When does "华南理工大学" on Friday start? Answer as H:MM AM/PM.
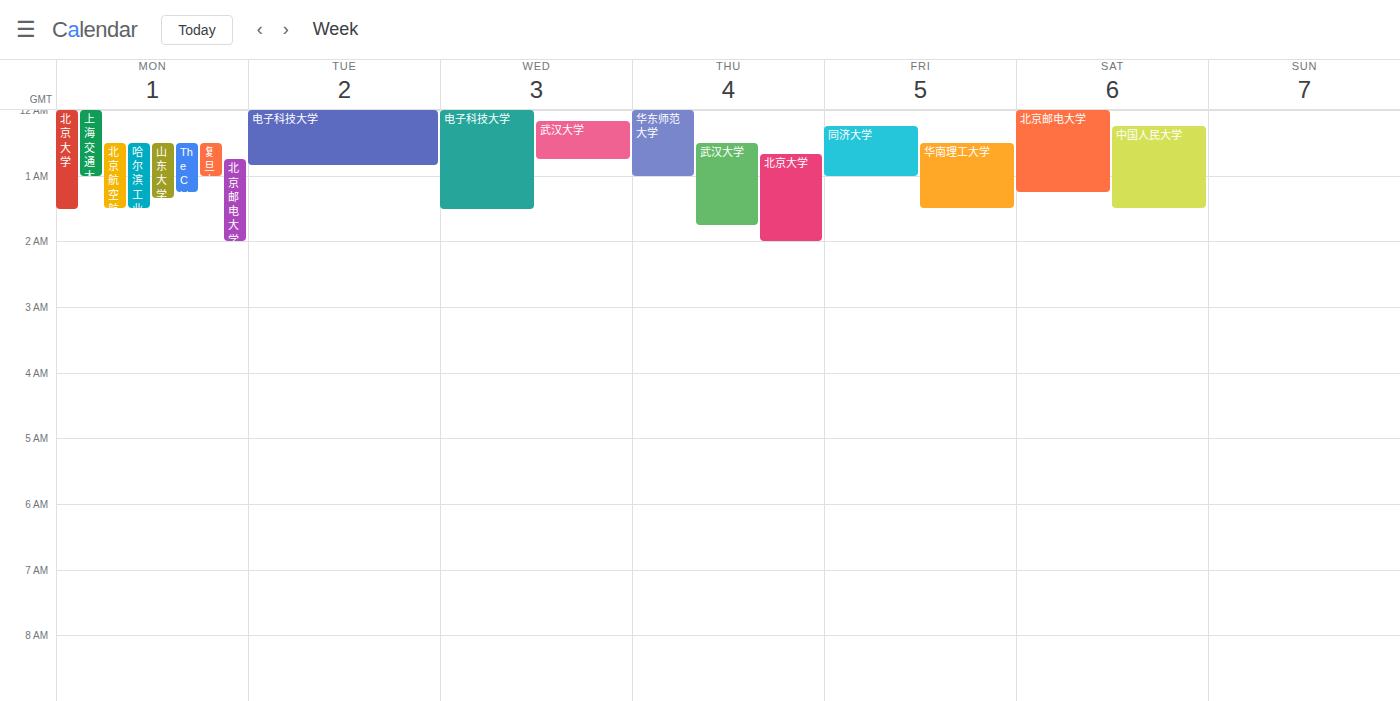
12:30 AM